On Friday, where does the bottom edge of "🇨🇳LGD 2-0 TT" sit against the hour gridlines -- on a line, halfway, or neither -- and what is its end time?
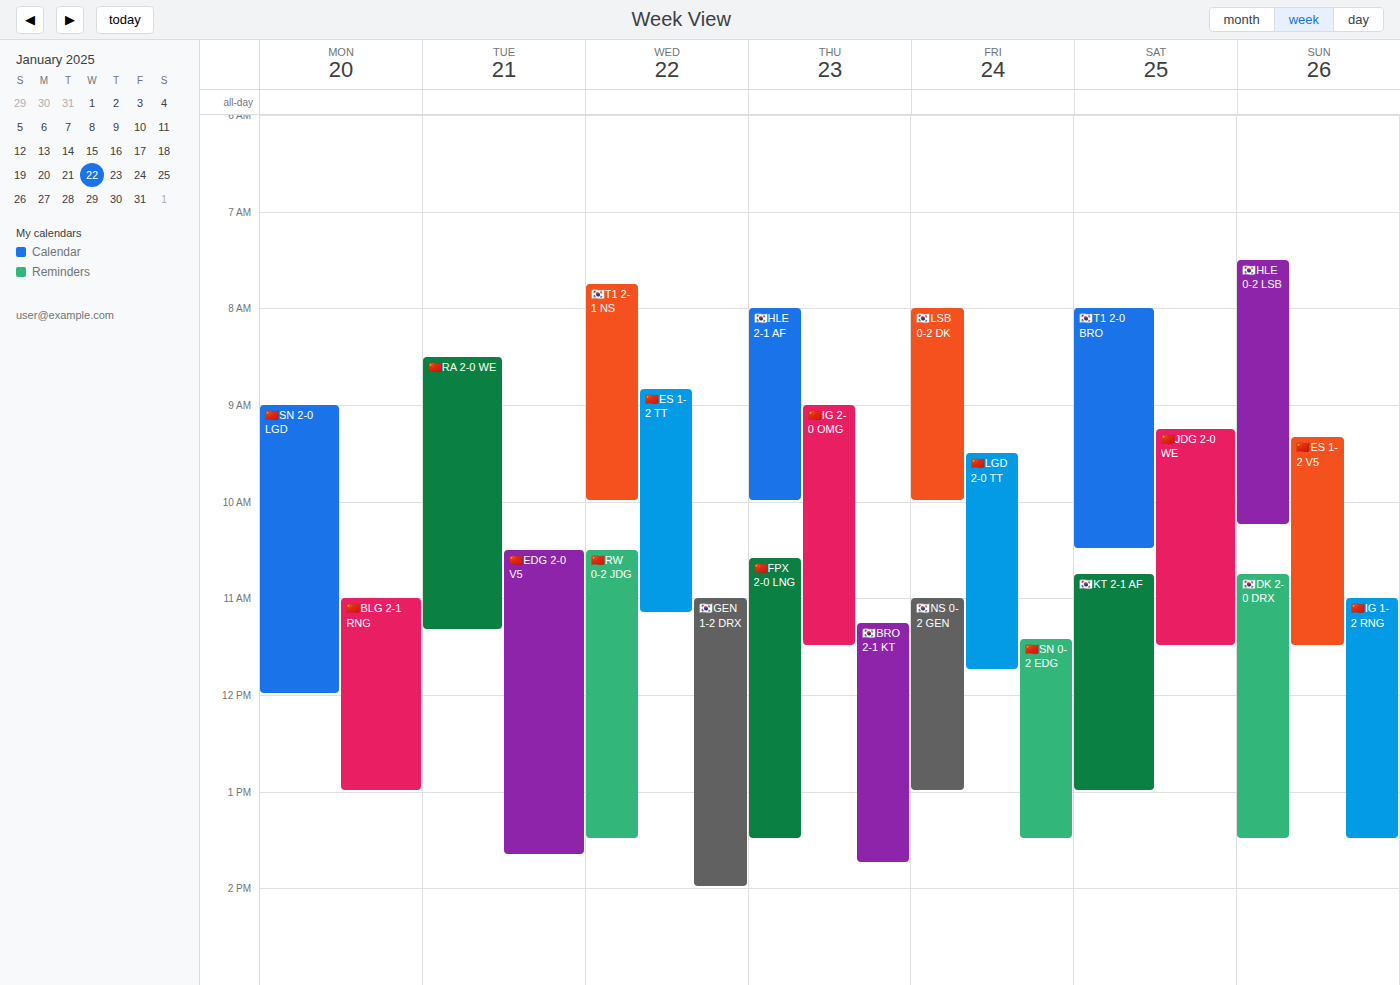
11:45 AM -- neither: three quarters of the way from the 11 AM line to the 12 PM line.